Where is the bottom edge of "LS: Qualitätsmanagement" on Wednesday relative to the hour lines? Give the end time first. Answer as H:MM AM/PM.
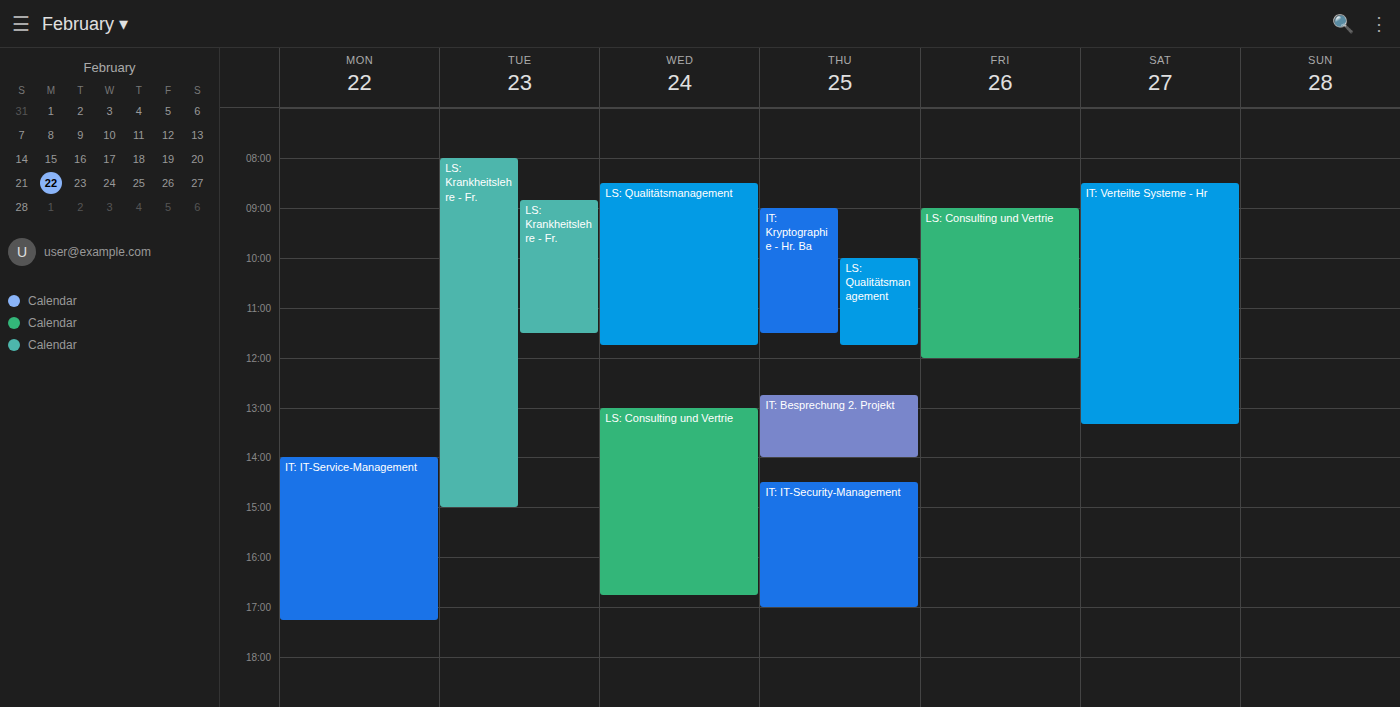
11:45 AM -- neither: three quarters of the way from the 11 AM line to the 12 PM line.